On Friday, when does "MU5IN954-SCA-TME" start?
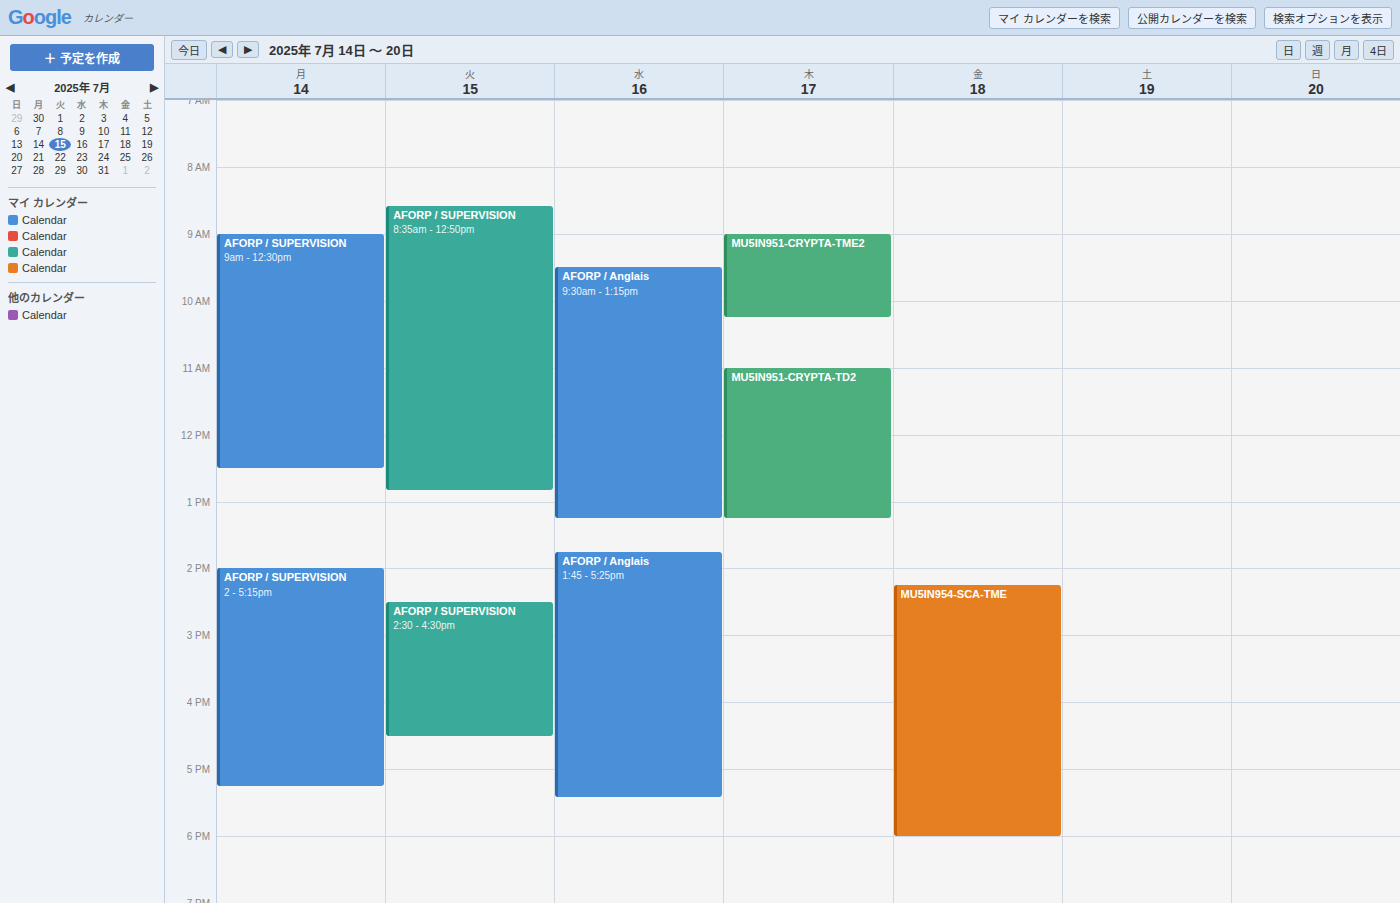
2:15 PM